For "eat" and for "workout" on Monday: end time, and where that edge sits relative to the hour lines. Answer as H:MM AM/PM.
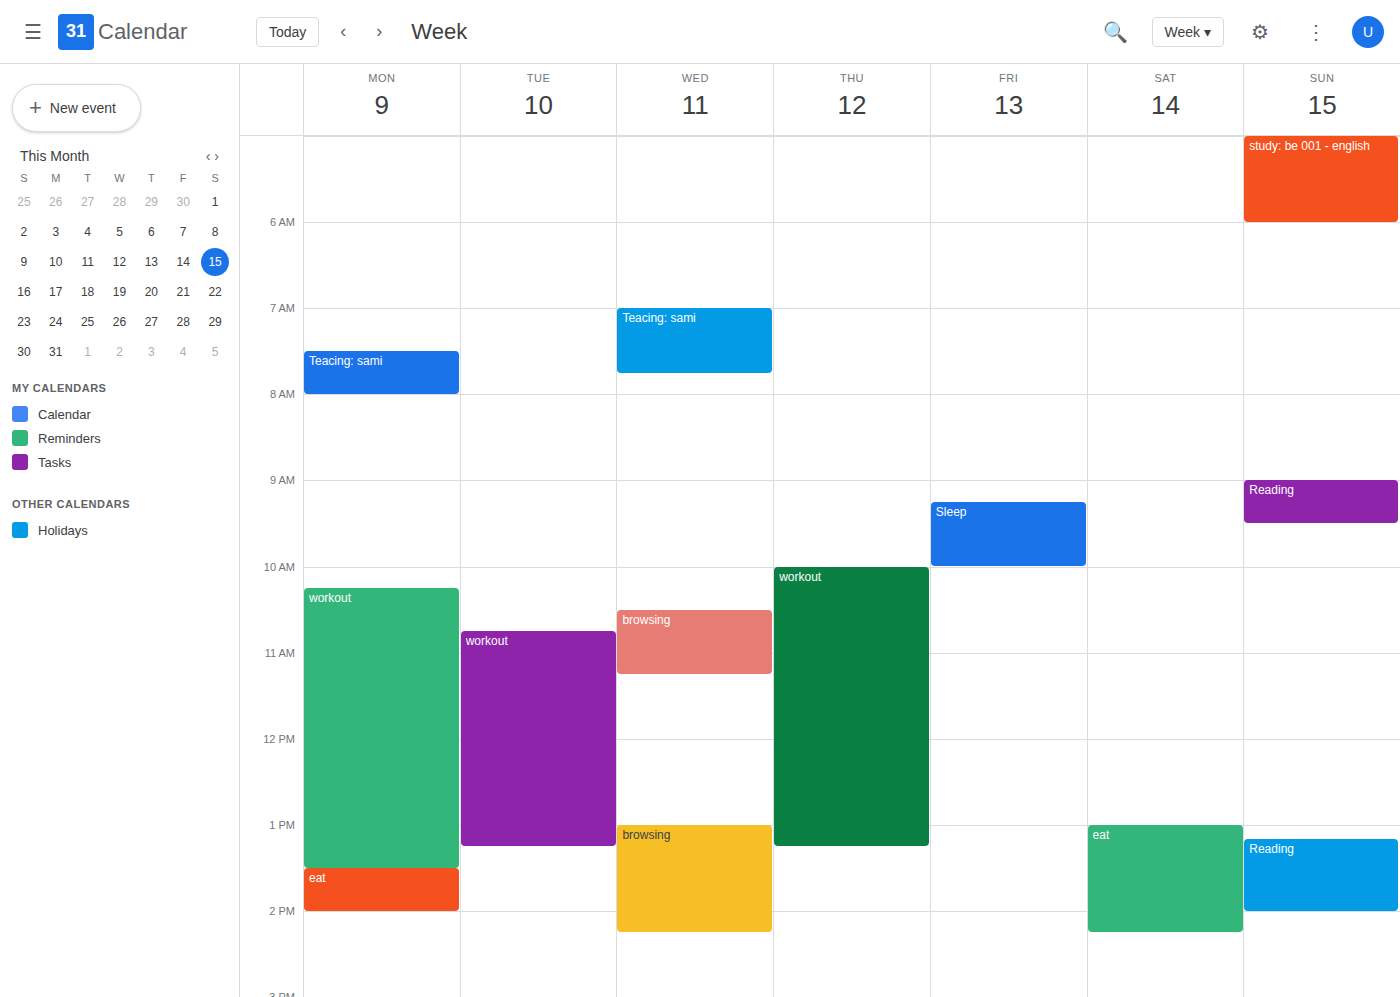
"eat": 2:00 PM, exactly on the 2 PM line. "workout": 1:30 PM, halfway between the 1 PM and 2 PM lines.